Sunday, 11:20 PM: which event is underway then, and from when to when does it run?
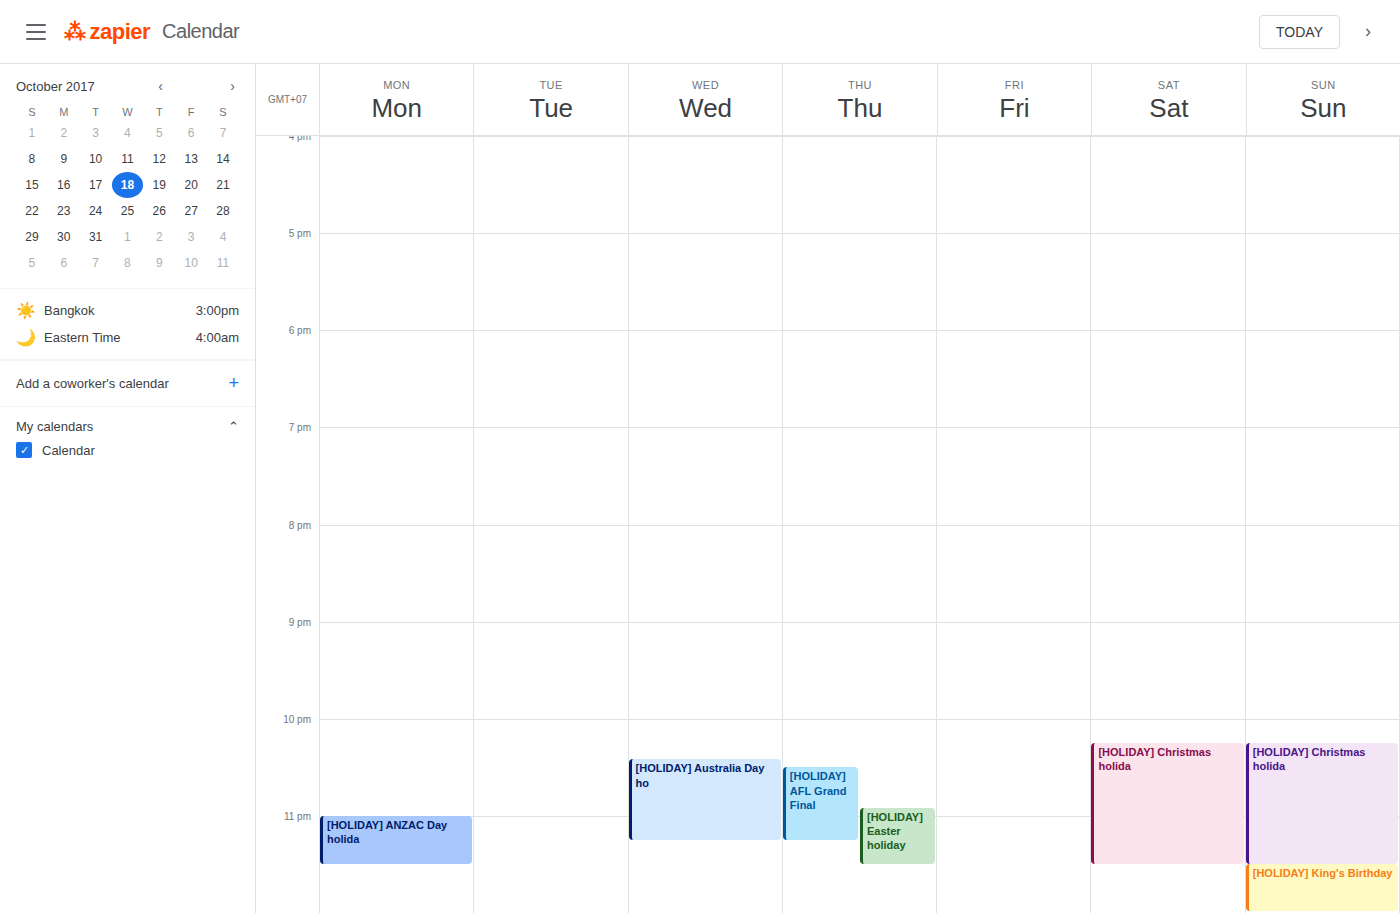
"[HOLIDAY] Christmas holida", 10:15 PM to 11:30 PM